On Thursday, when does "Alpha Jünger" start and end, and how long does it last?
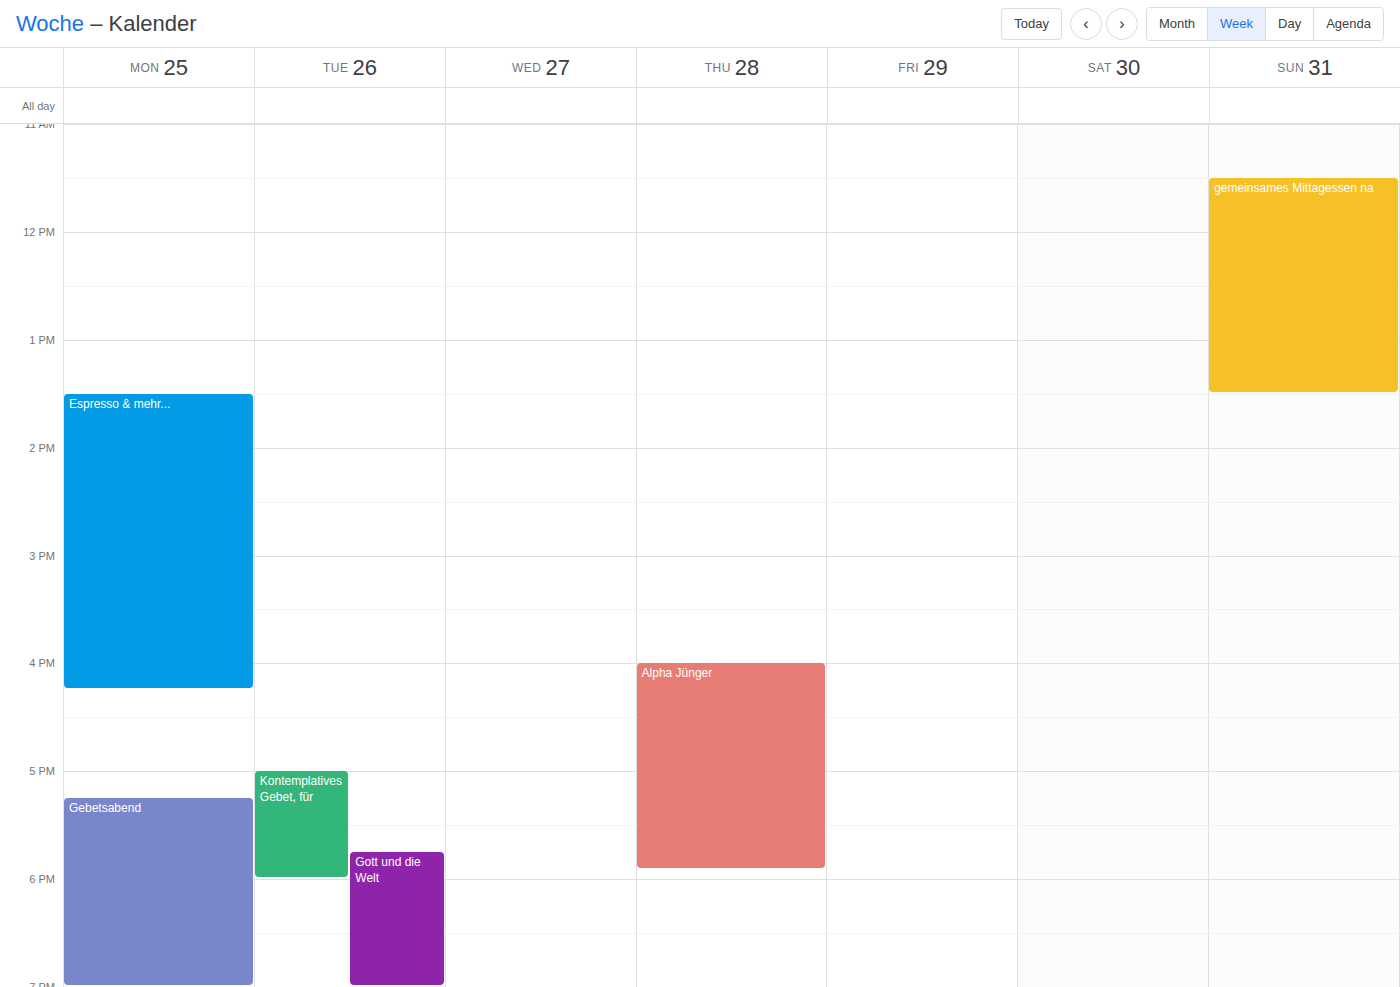
4:00 PM to 5:55 PM, 1 hour 55 minutes